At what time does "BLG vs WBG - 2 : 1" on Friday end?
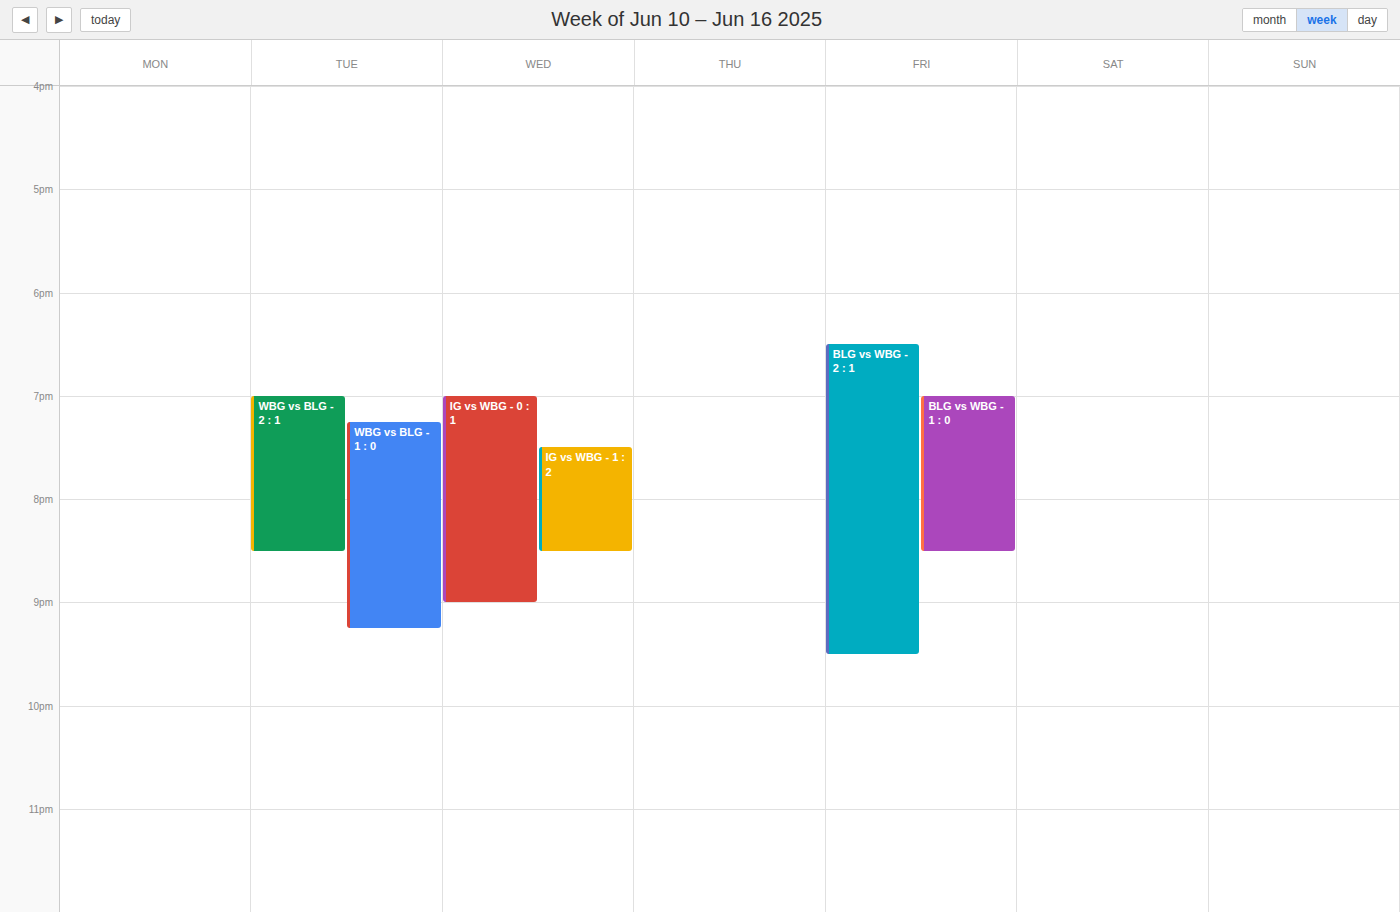
21:30